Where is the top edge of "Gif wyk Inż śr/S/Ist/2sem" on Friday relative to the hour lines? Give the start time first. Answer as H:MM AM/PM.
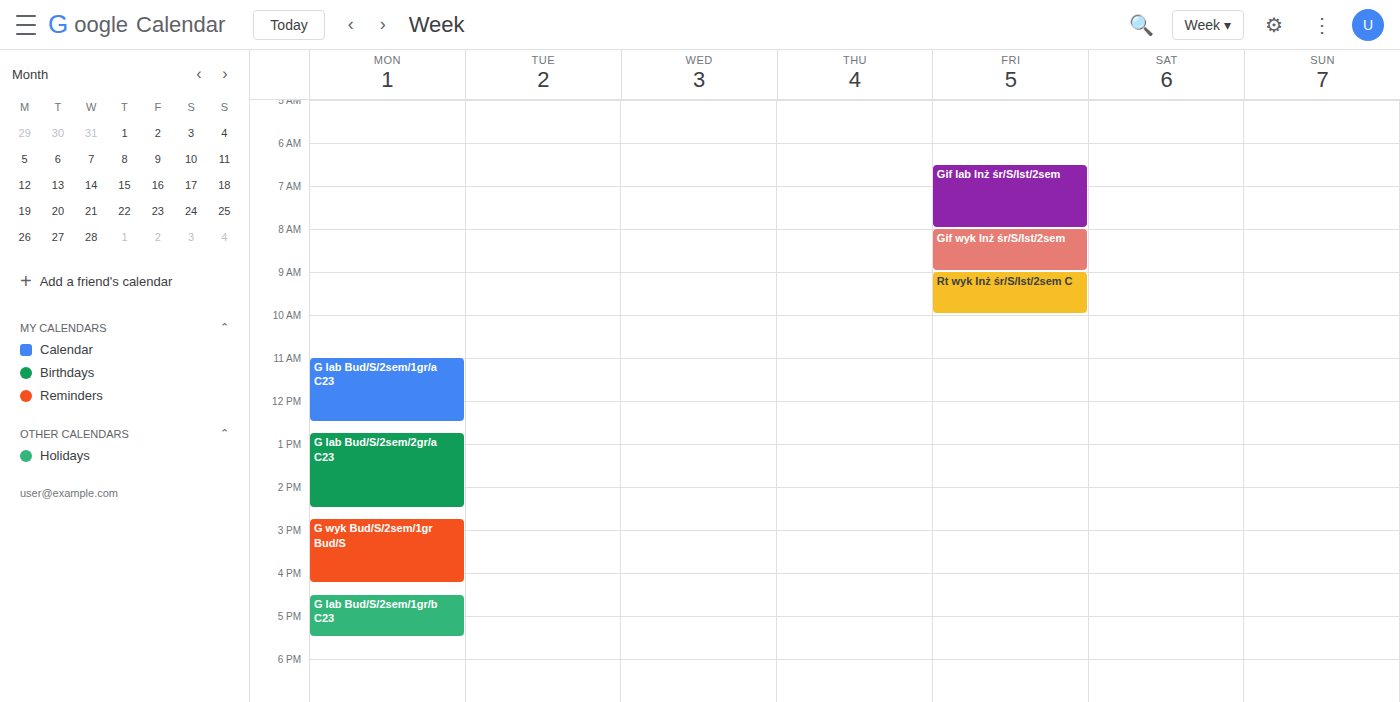
8:00 AM -- exactly on the 8 AM line.